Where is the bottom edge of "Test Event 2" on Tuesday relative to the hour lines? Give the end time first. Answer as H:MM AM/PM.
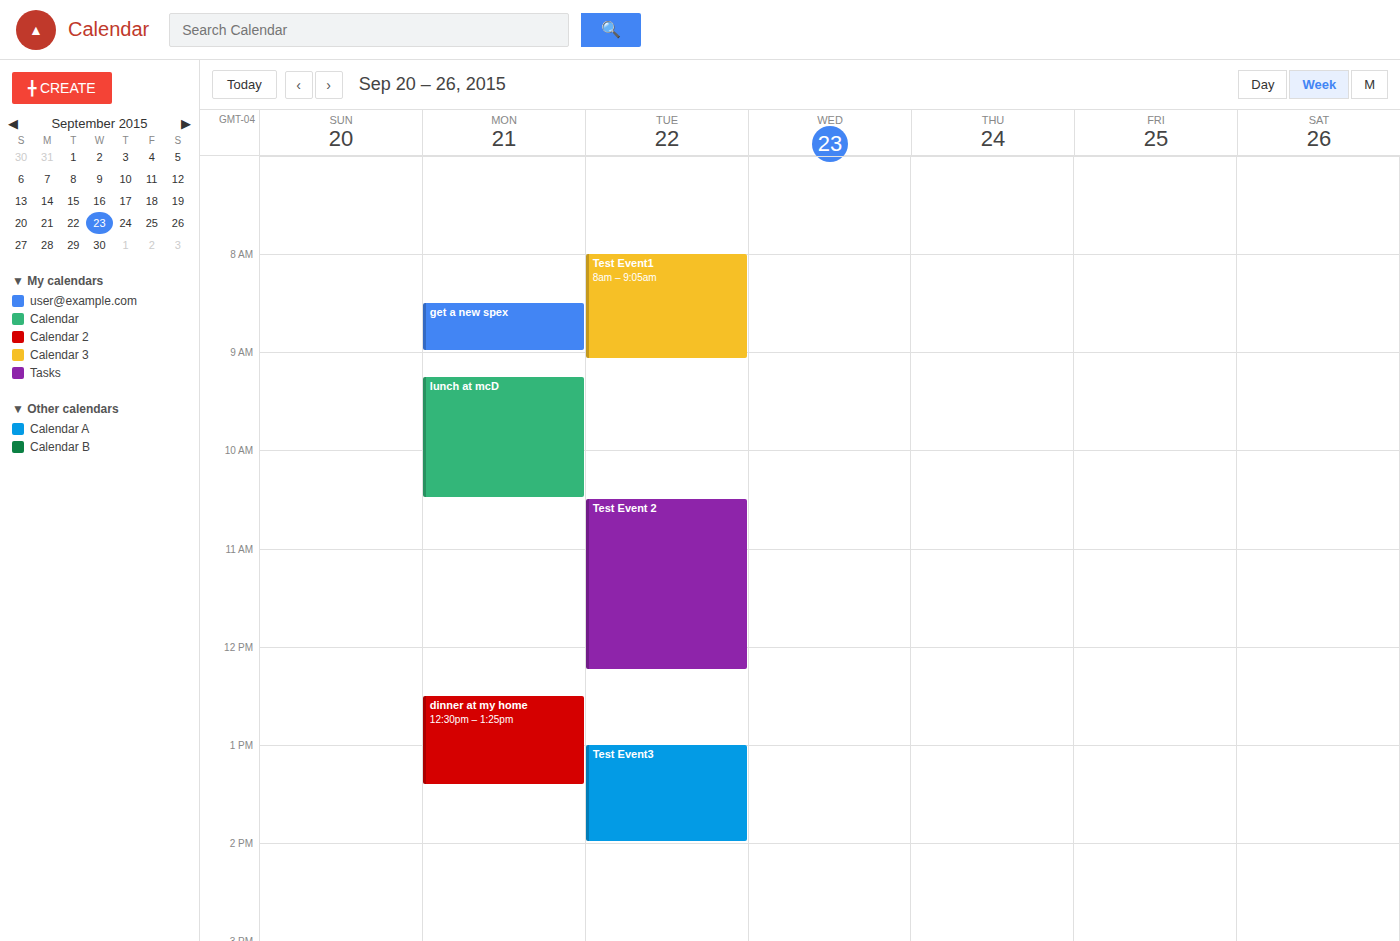
12:15 PM -- neither: a quarter of the way from the 12 PM line to the 1 PM line.